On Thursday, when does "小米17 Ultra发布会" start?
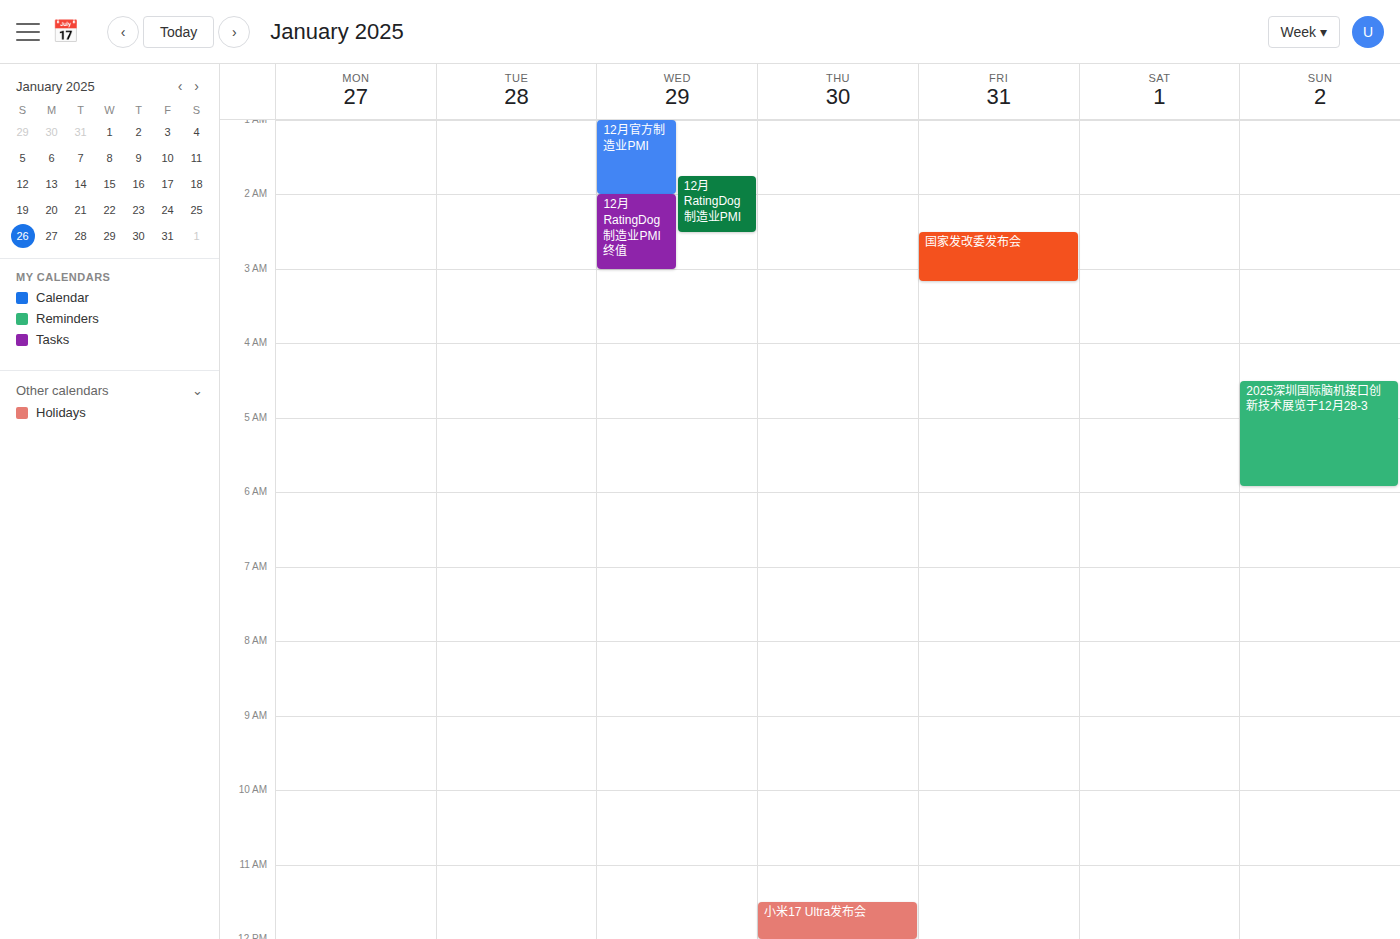
11:30 AM